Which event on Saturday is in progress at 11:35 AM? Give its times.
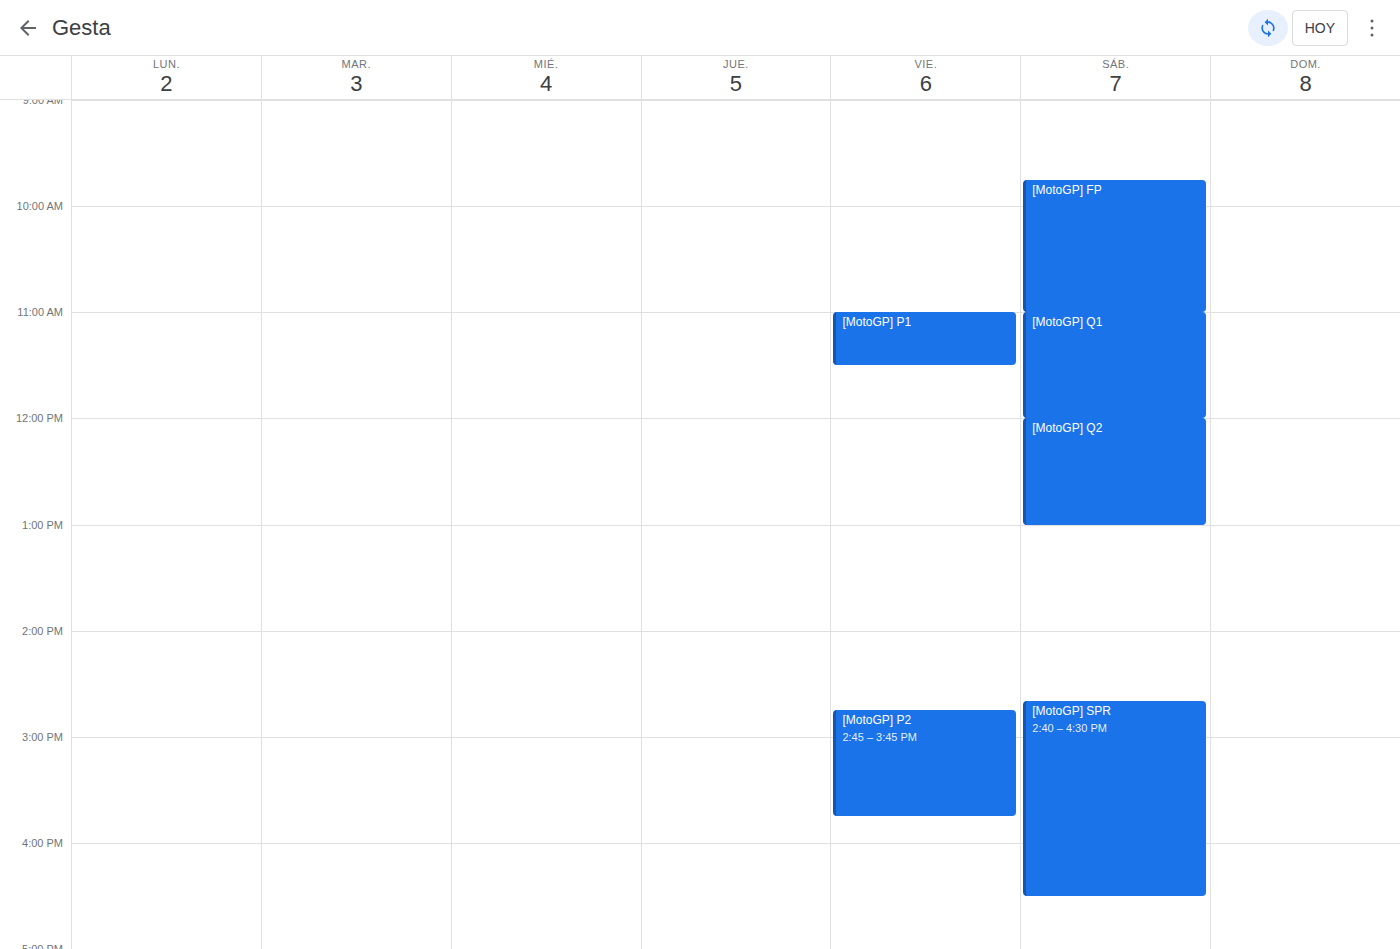
"[MotoGP] Q1", 11:00 AM to 12:00 PM